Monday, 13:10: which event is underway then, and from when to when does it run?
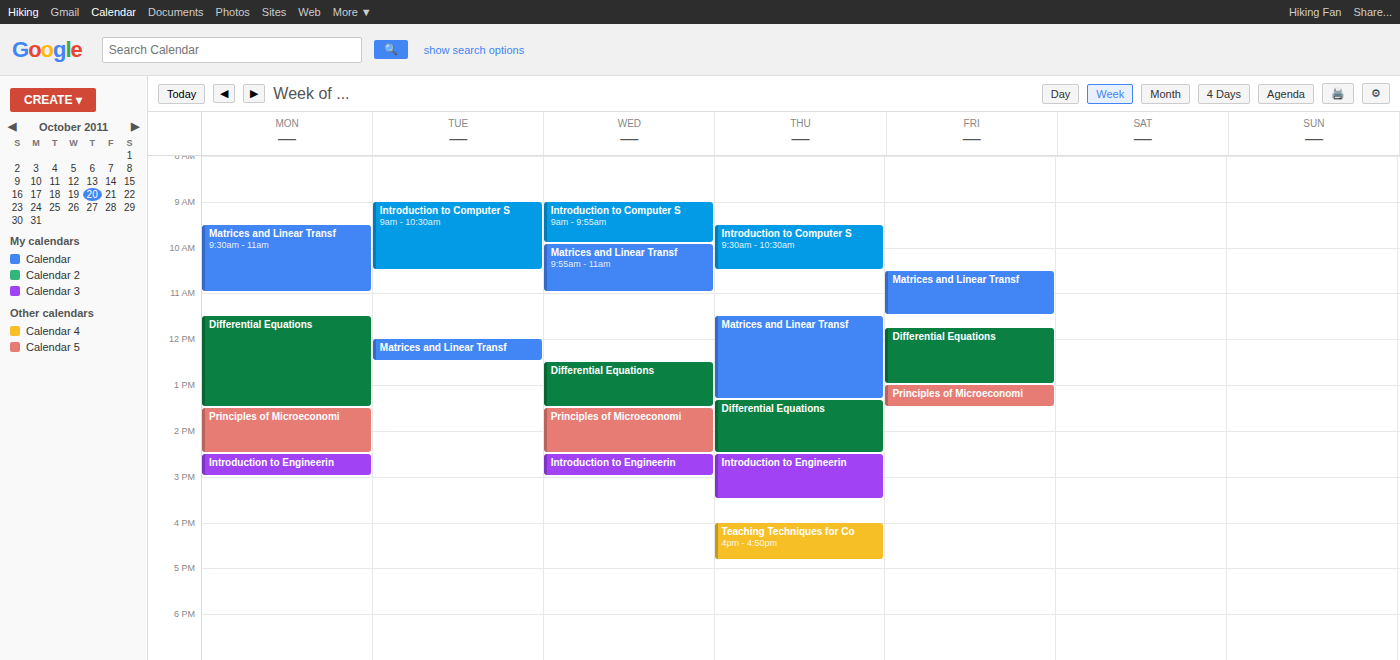
"Differential Equations", 11:30 to 13:30